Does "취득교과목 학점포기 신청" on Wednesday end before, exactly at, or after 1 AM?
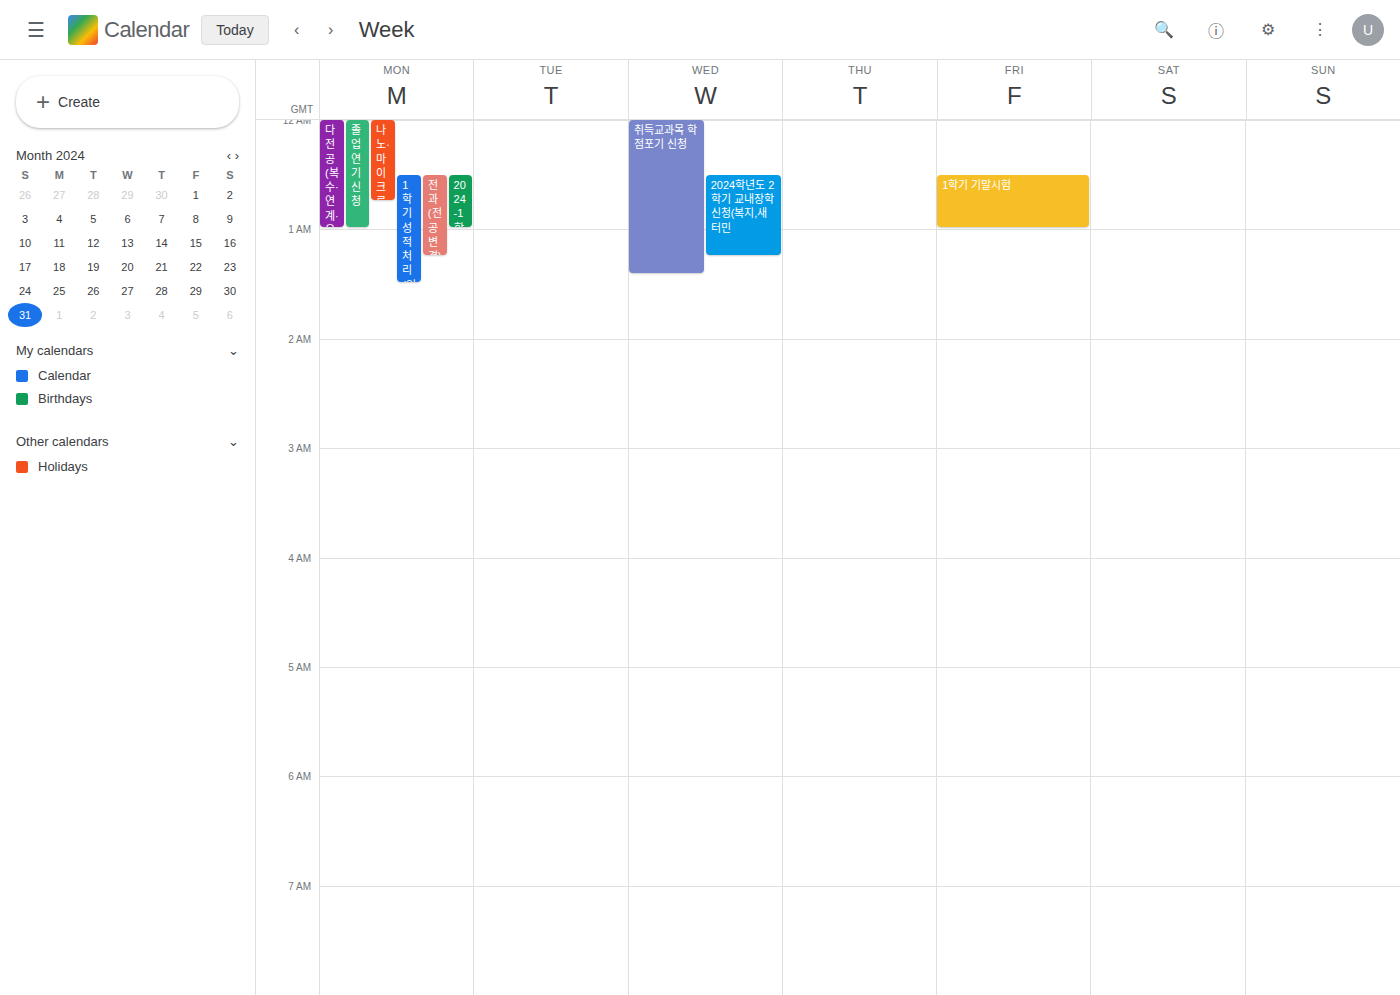
1:25 AM -- after 1 AM, 25 minutes below the 1 AM line.